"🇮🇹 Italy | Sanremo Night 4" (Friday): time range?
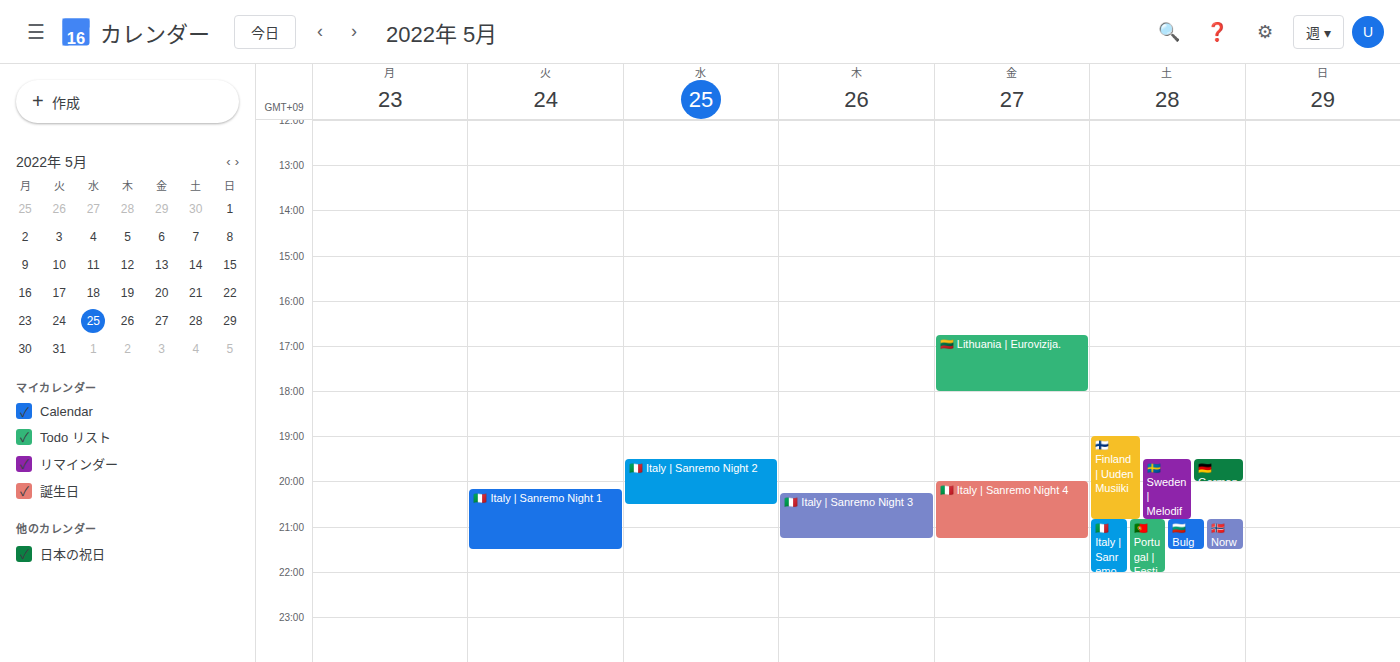
20:00 to 21:15